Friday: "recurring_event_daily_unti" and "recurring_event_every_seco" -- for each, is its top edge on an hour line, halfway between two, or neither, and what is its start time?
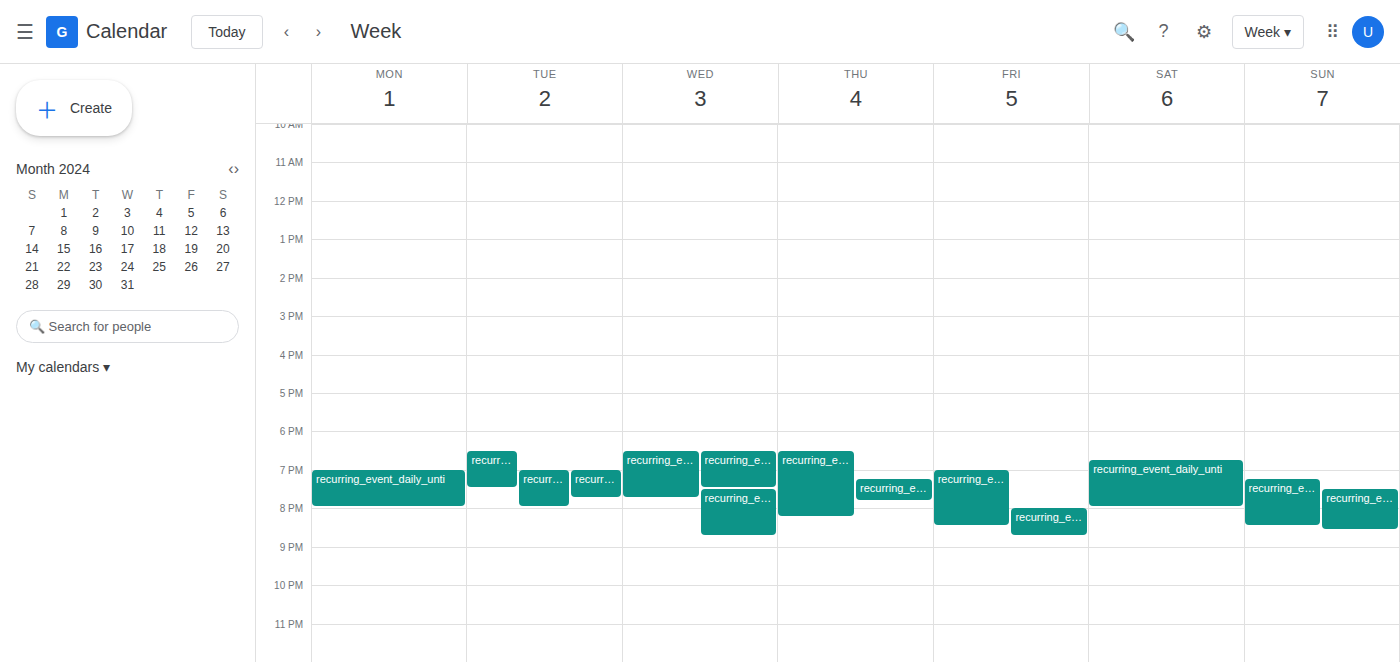
"recurring_event_daily_unti": 19:00, exactly on the 19:00 line. "recurring_event_every_seco": 20:00, exactly on the 20:00 line.